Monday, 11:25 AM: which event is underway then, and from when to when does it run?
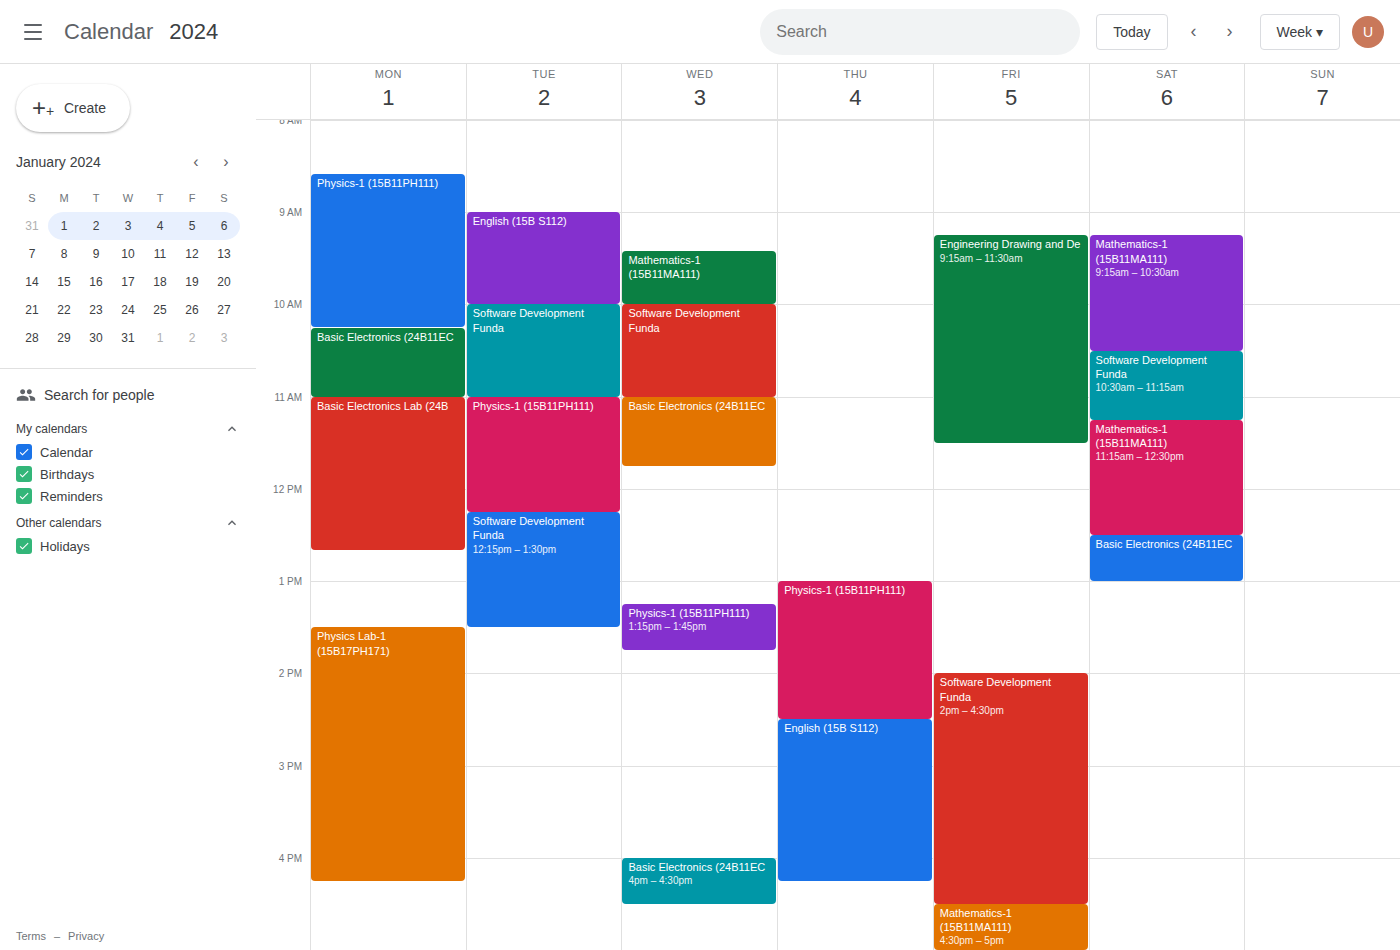
"Basic Electronics Lab (24B", 11:00 AM to 12:40 PM